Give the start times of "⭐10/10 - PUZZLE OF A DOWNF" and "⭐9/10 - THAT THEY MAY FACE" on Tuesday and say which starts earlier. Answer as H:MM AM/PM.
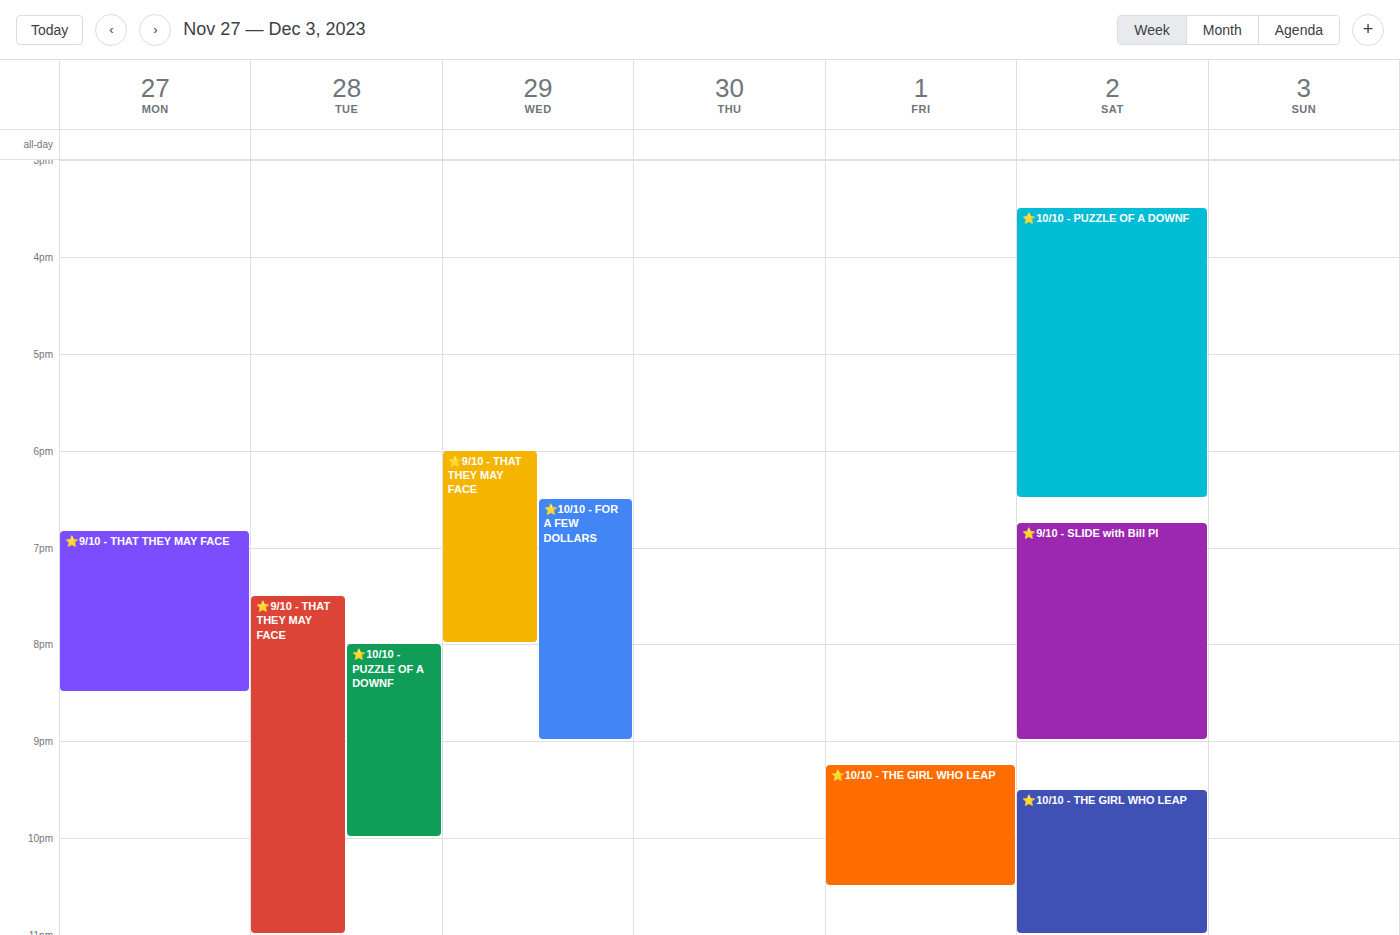
"⭐9/10 - THAT THEY MAY FACE" 7:30 PM; "⭐10/10 - PUZZLE OF A DOWNF" 8:00 PM.